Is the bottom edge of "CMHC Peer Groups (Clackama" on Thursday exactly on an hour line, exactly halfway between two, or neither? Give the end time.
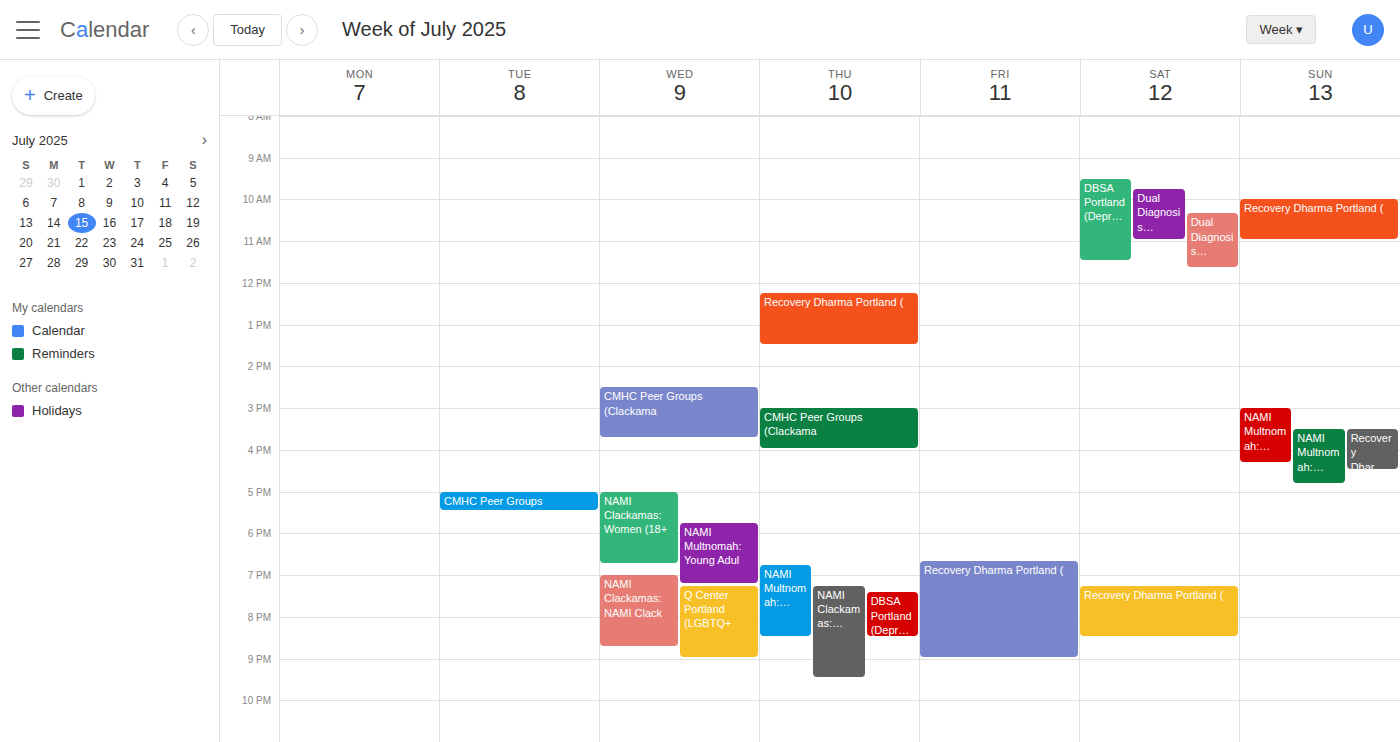
4:00 PM -- exactly on the 4 PM line.